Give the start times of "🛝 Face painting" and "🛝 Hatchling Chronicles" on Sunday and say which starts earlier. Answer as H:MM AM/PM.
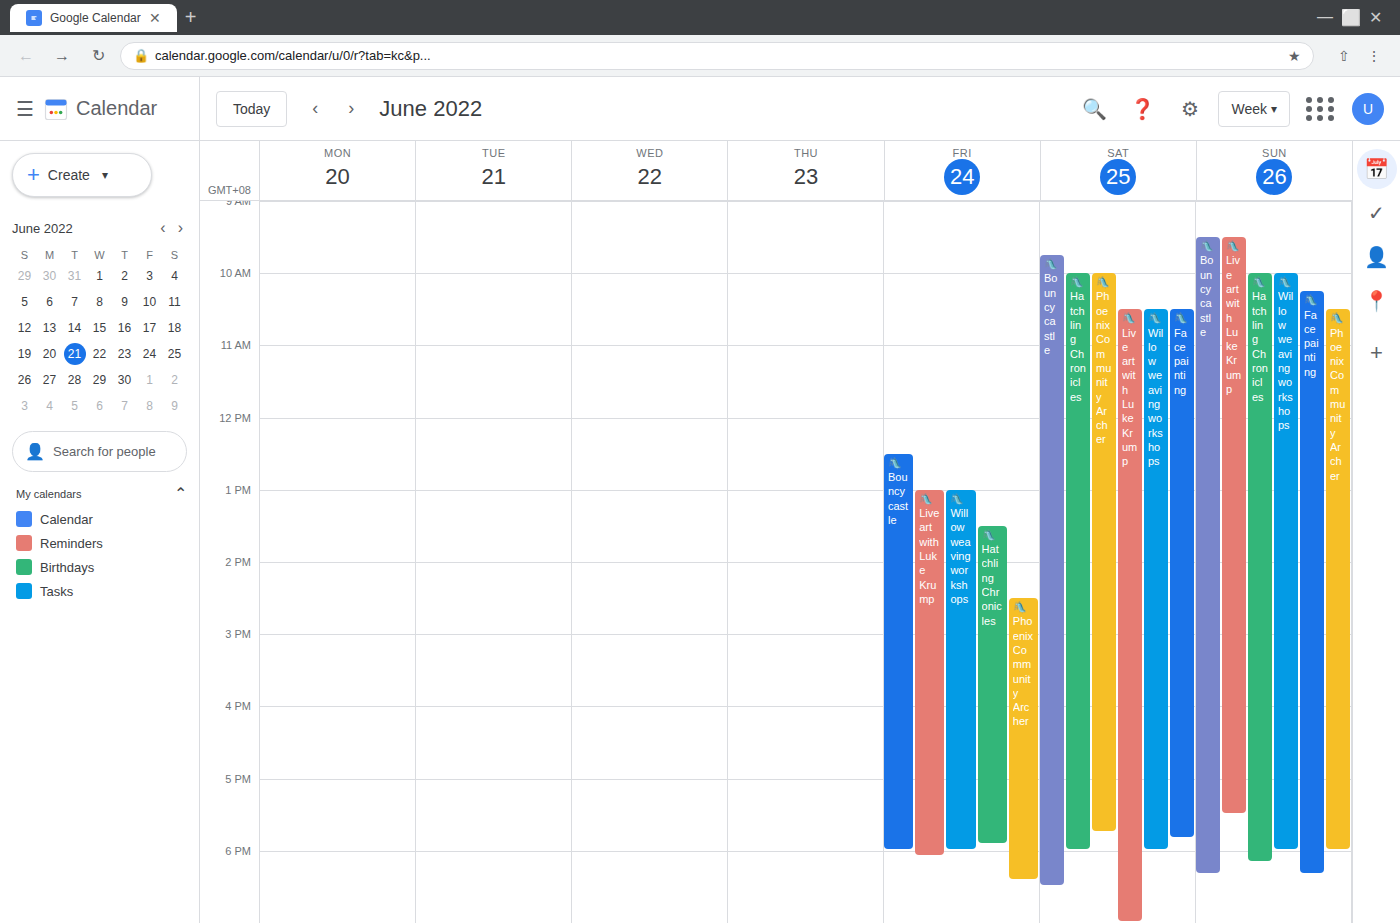
"🛝 Hatchling Chronicles" 10:00 AM; "🛝 Face painting" 10:15 AM.